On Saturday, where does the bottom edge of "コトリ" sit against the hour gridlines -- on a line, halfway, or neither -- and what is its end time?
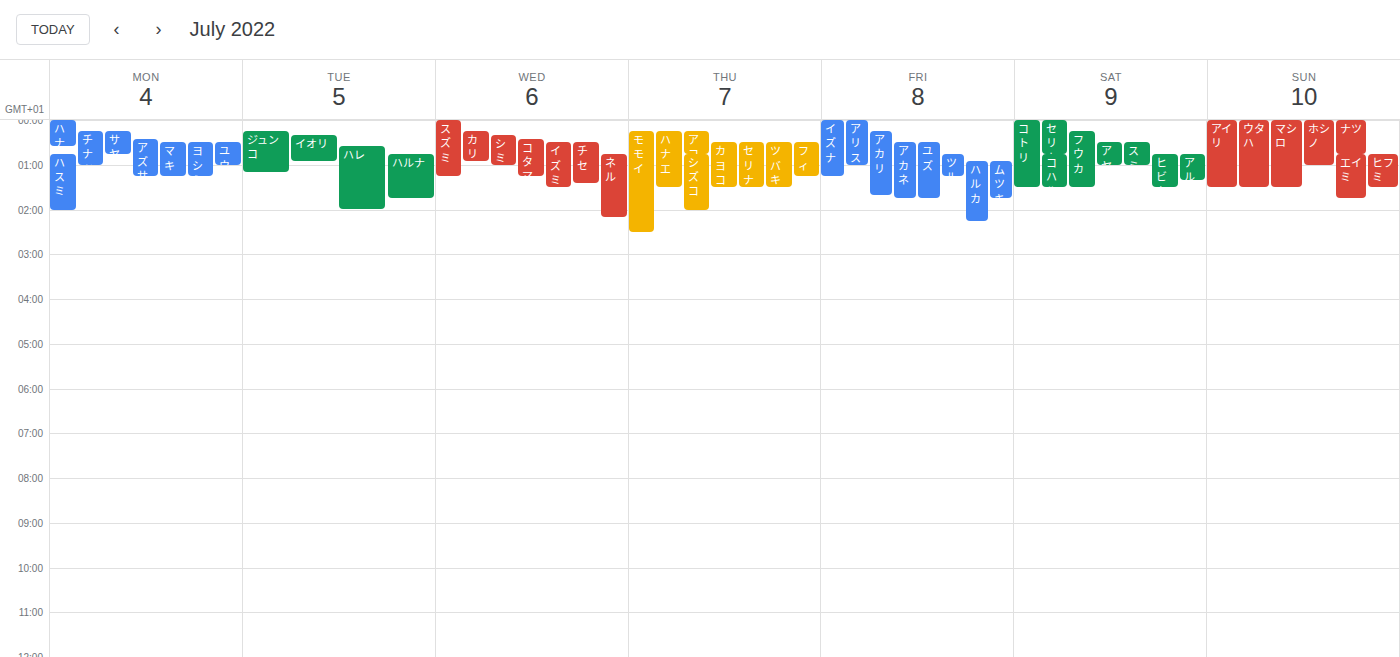
1:30 AM -- halfway between the 1 AM and 2 AM lines.